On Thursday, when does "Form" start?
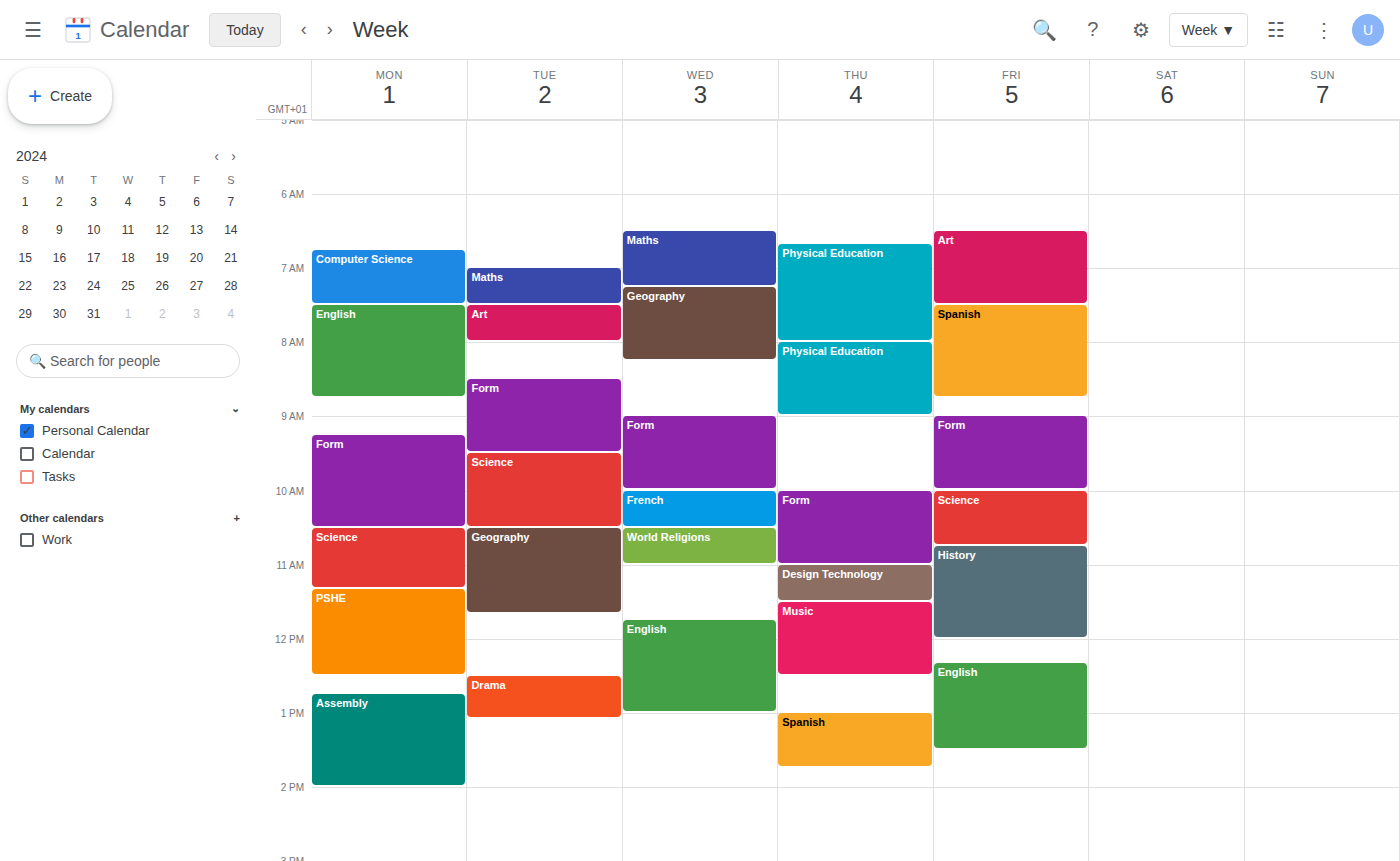
10:00 AM